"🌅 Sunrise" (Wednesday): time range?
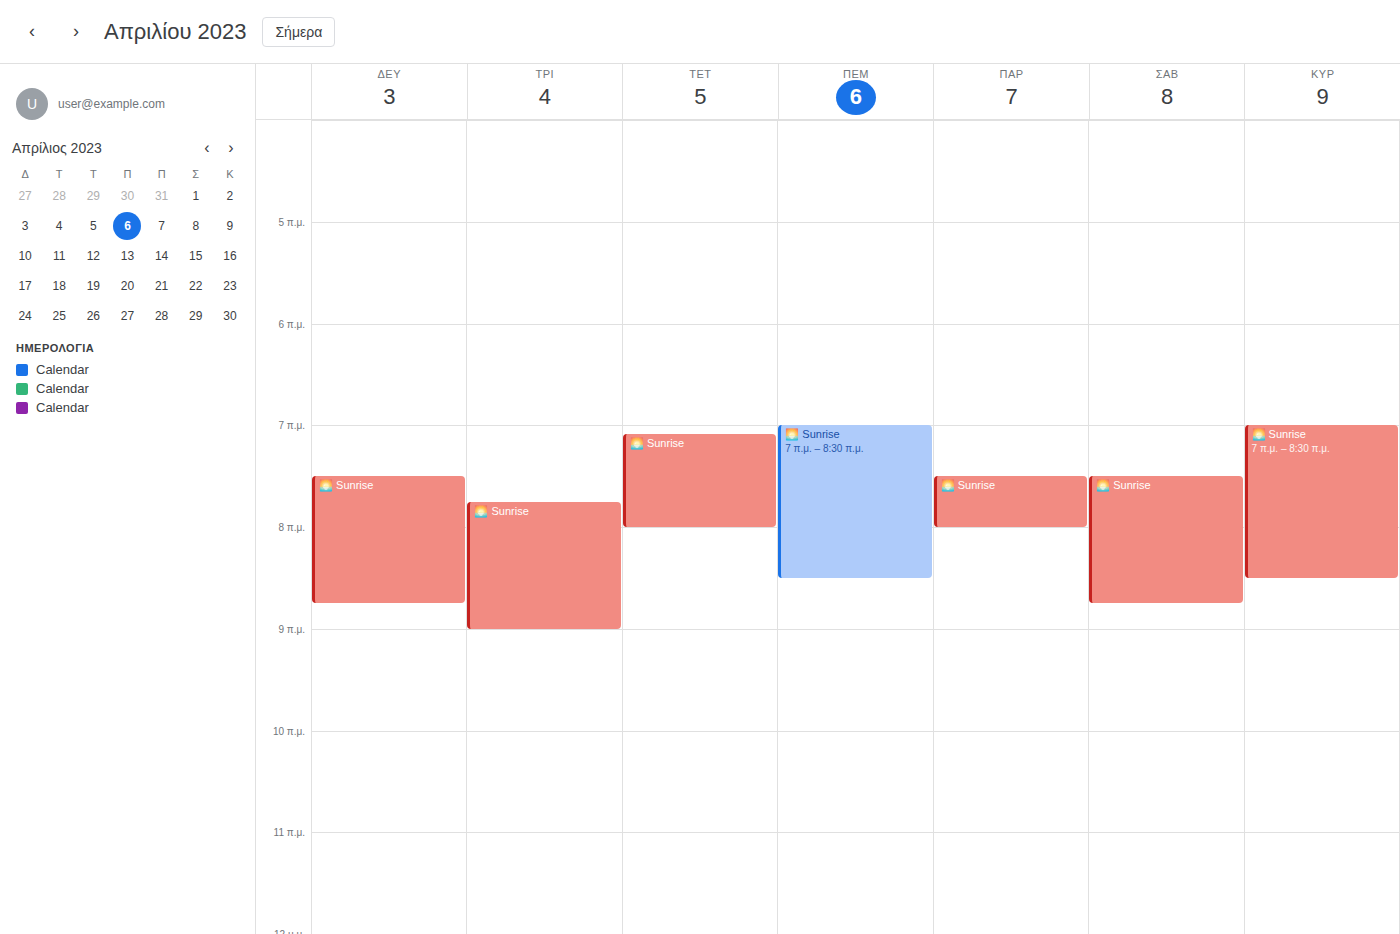
7:05 AM to 8:00 AM